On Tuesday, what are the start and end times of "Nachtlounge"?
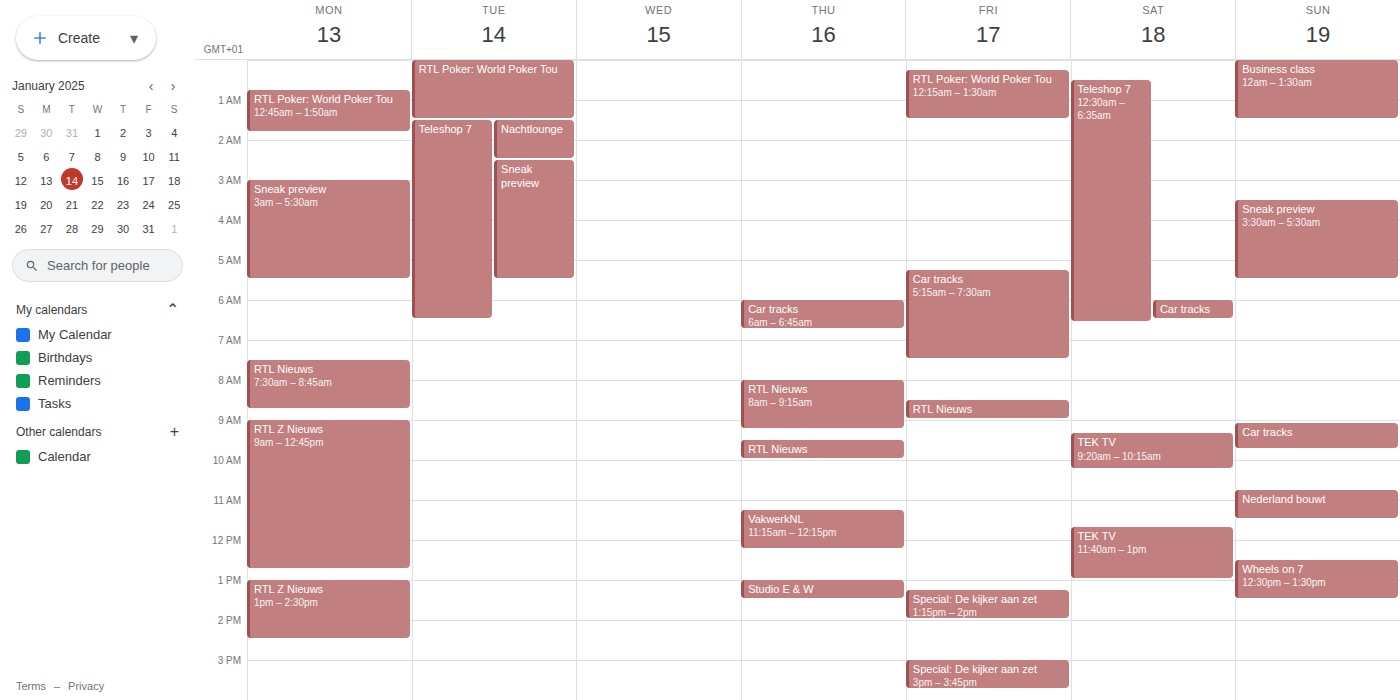
1:30 AM to 2:30 AM